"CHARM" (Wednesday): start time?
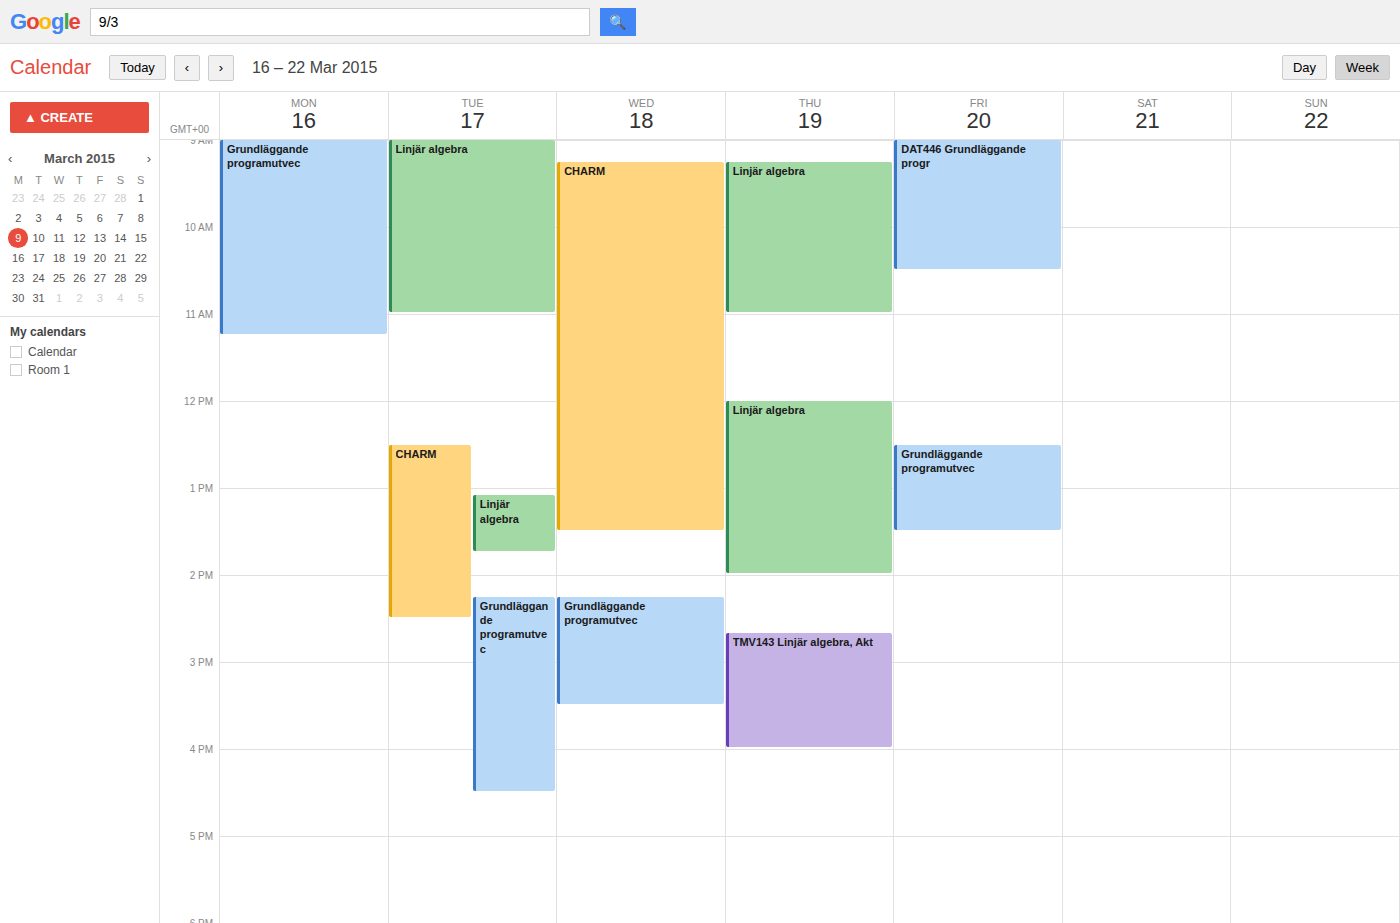
9:15 AM